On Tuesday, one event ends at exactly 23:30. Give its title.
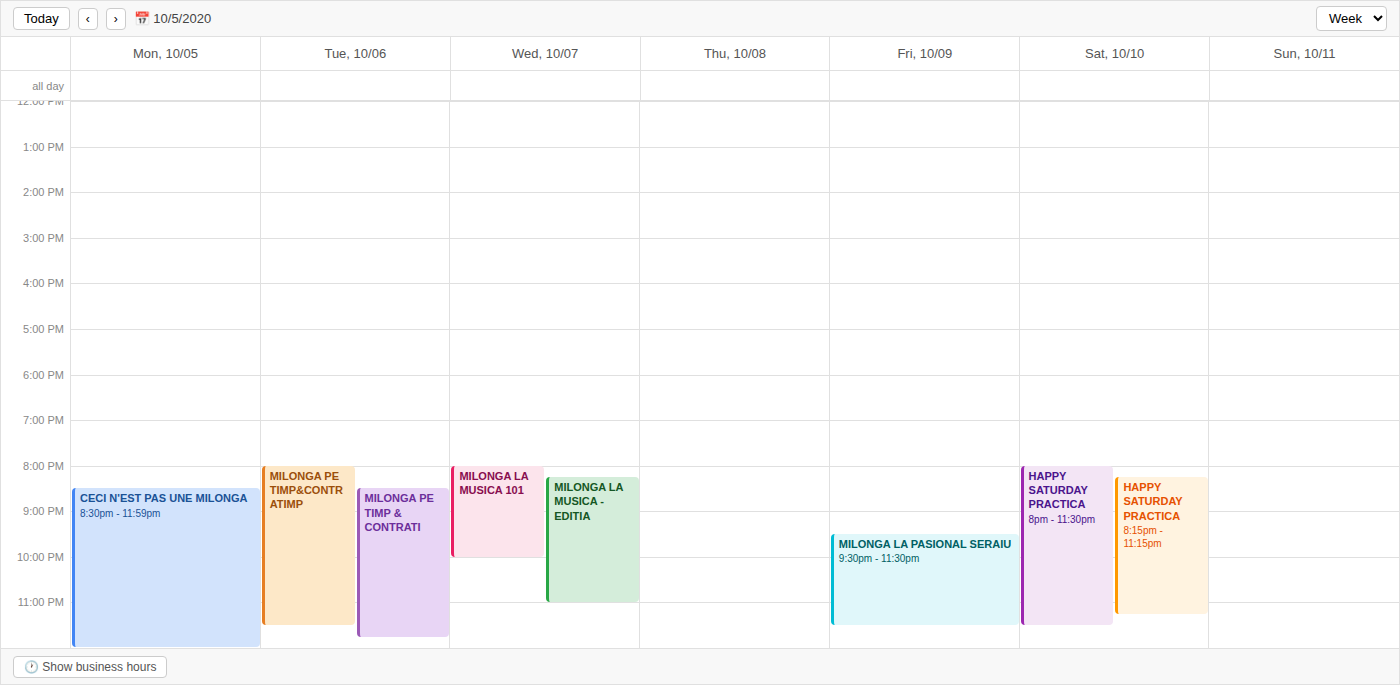
"Milonga pe Timp&Contratimp"